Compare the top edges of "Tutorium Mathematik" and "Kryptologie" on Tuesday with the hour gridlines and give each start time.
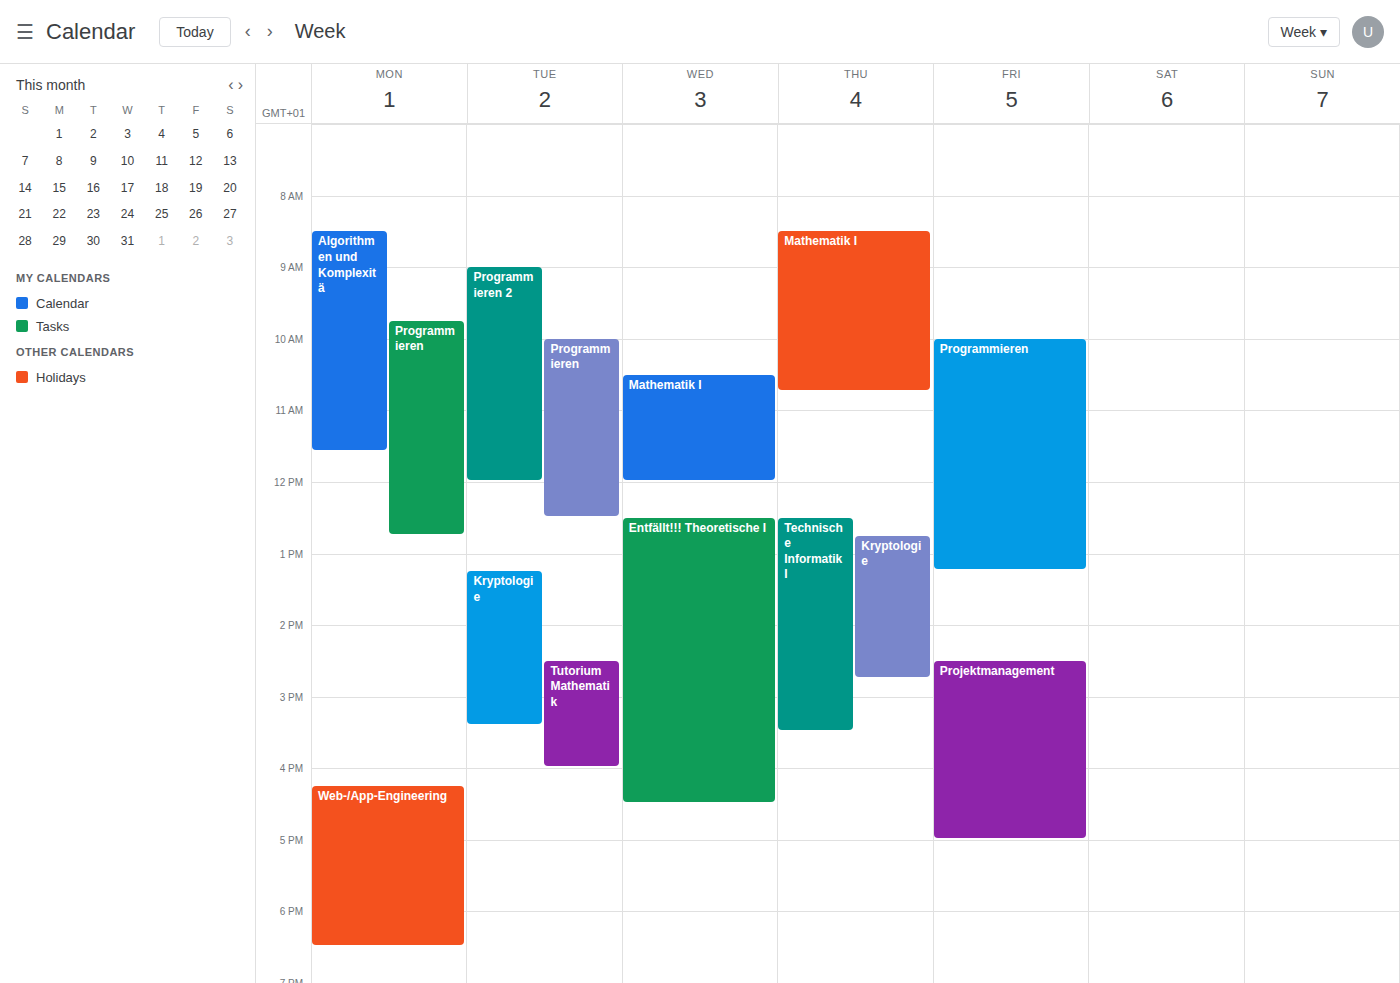
"Tutorium Mathematik": 2:30 PM, halfway between the 2 PM and 3 PM lines. "Kryptologie": 1:15 PM, neither: a quarter of the way from the 1 PM line to the 2 PM line.